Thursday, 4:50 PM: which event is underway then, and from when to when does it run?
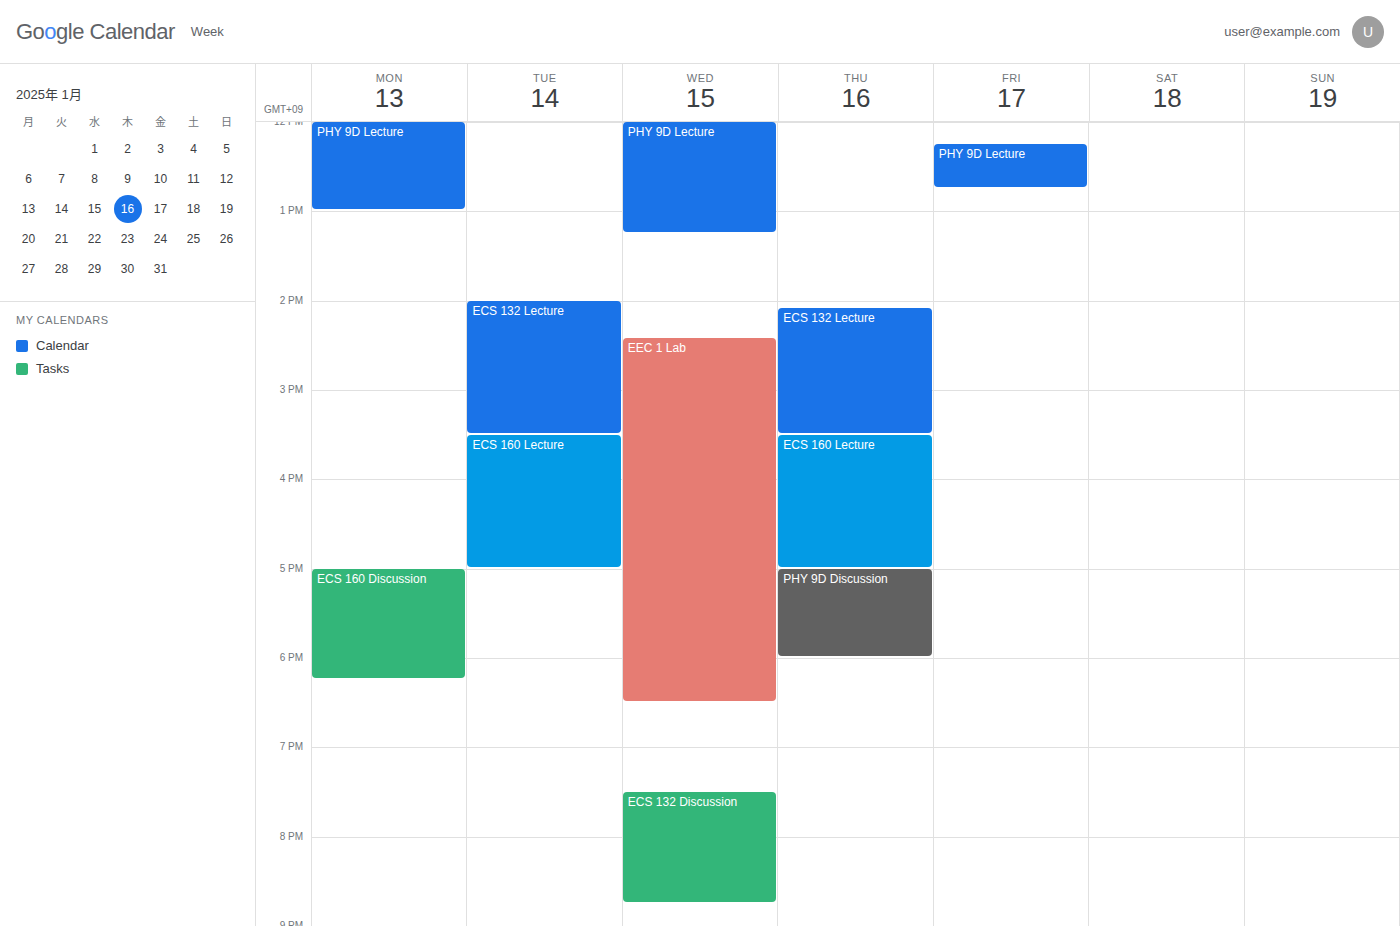
"ECS 160 Lecture", 3:30 PM to 5:00 PM